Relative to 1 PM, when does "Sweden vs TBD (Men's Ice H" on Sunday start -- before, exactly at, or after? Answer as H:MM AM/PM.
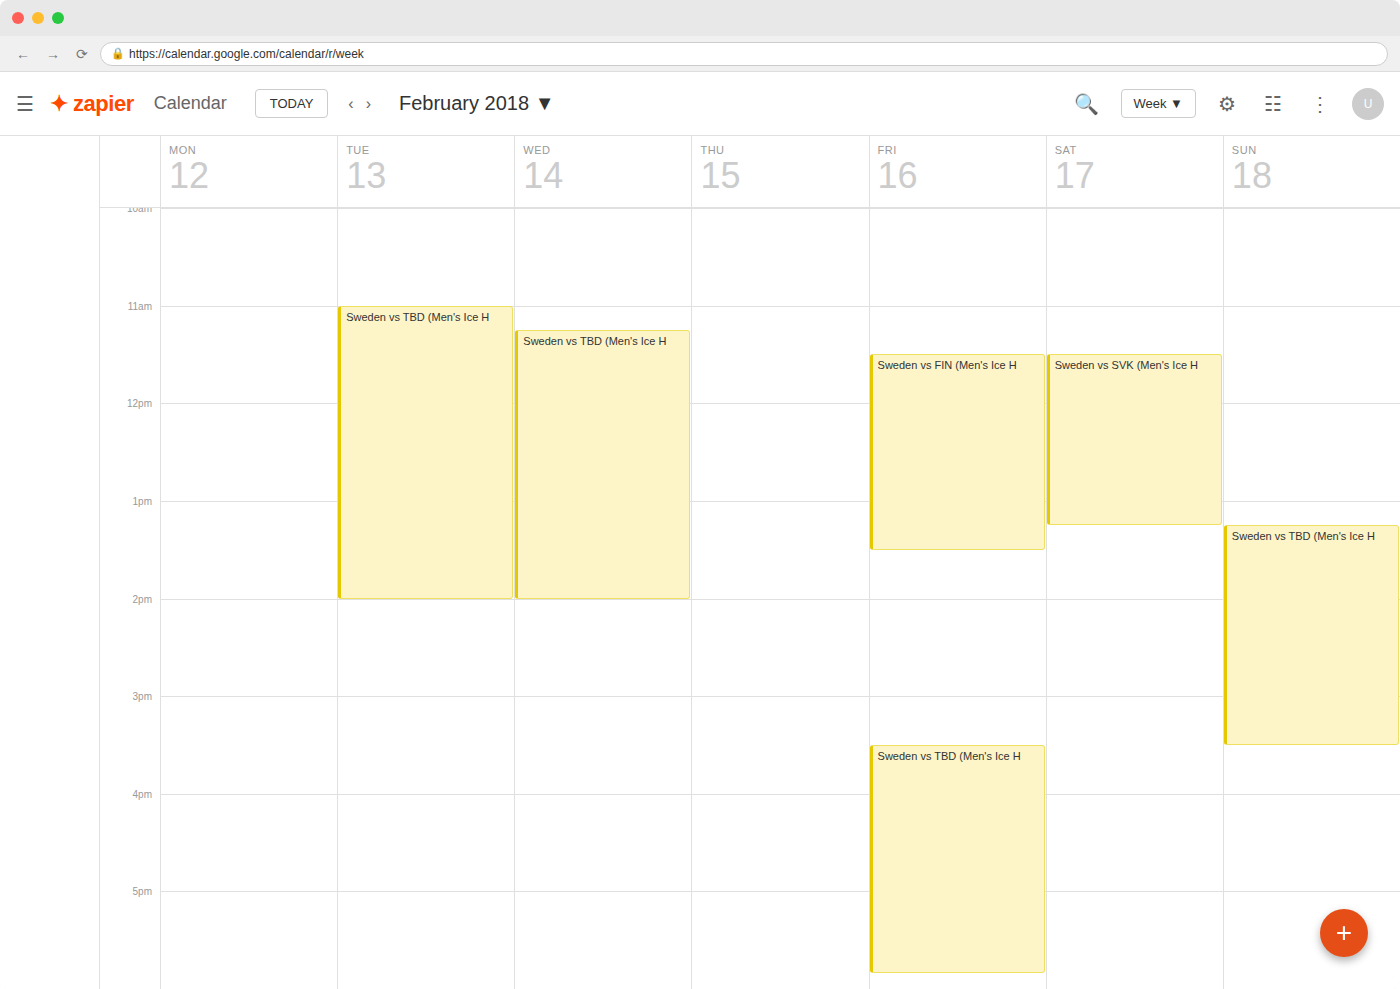
1:15 PM -- after 1 PM, 15 minutes below the 1 PM line.